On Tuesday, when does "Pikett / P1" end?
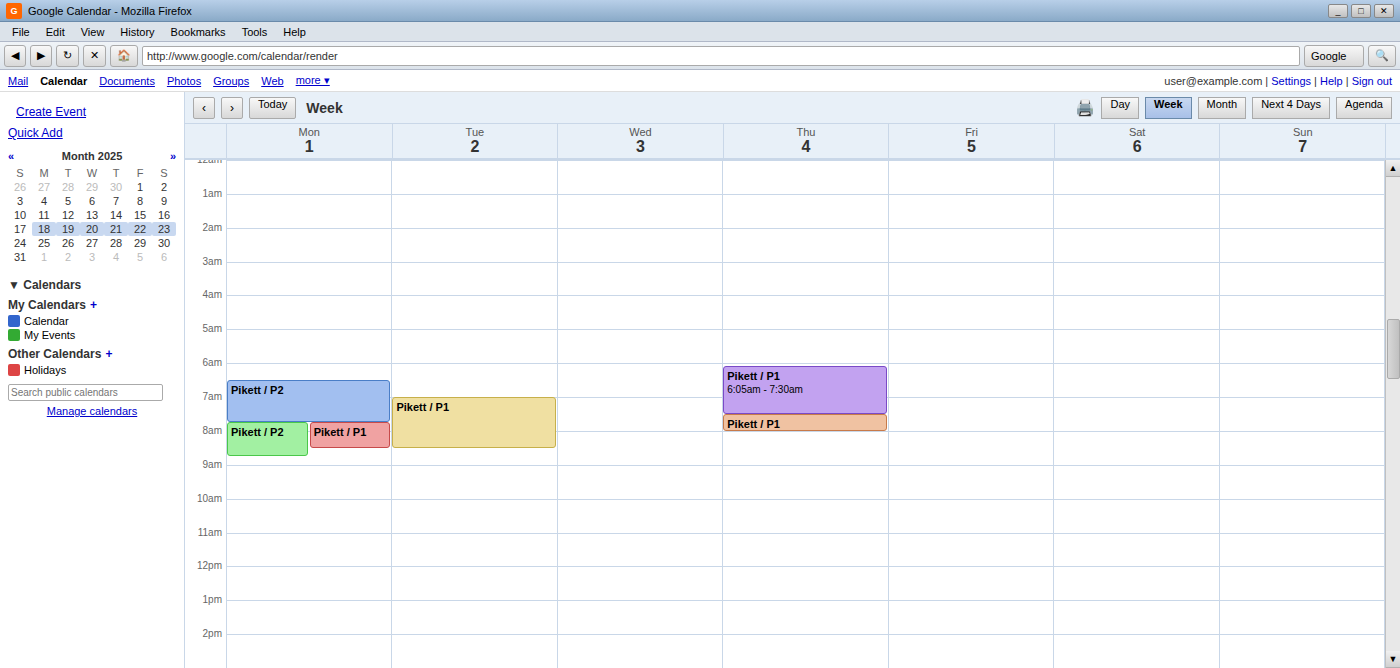
8:30 AM